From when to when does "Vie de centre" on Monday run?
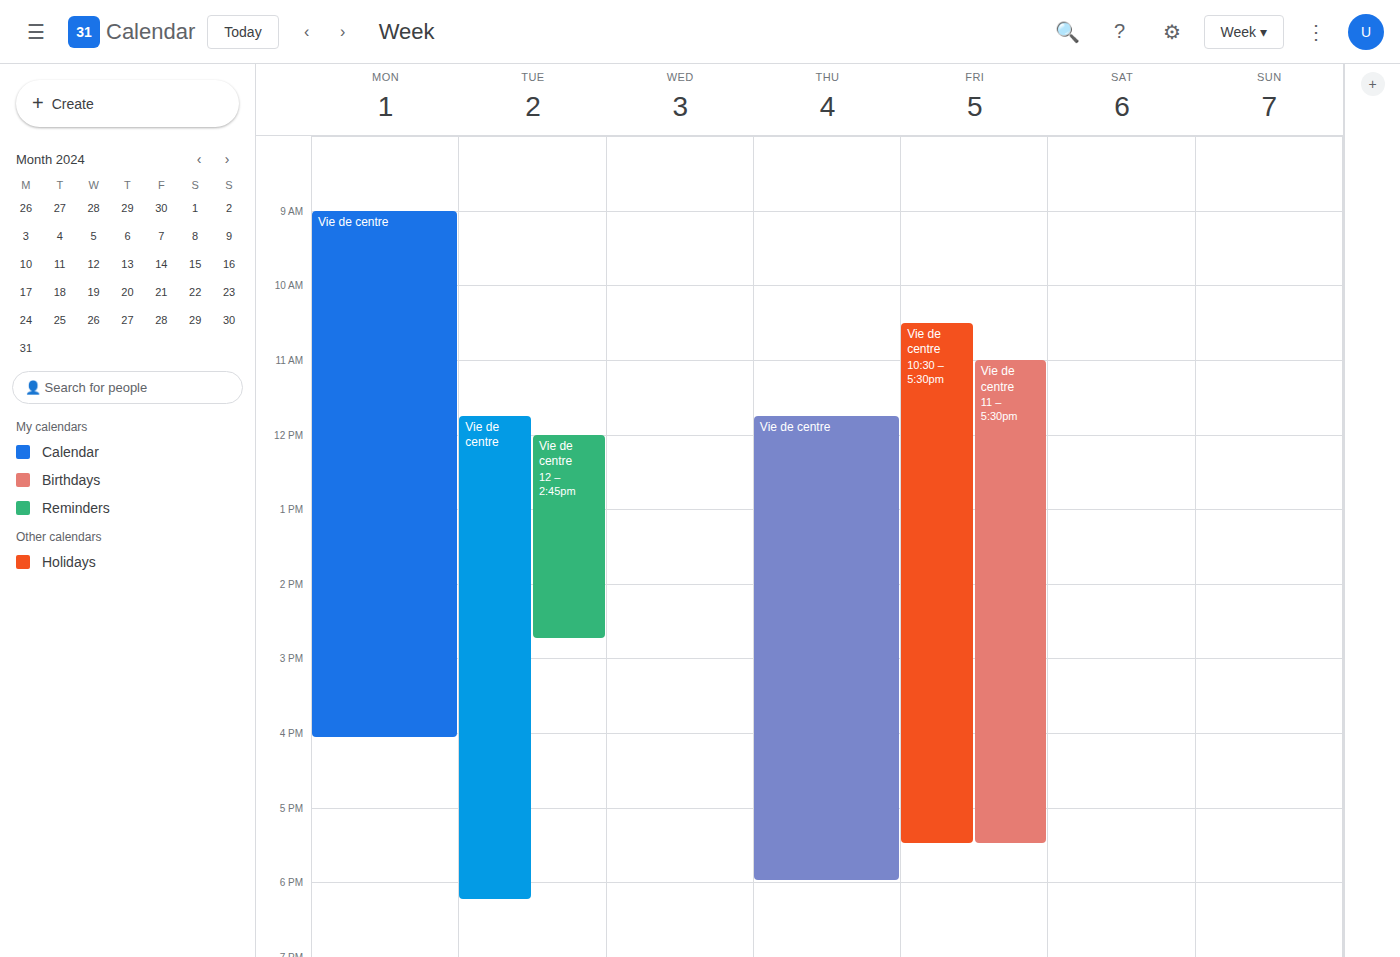
9:00 AM to 4:05 PM